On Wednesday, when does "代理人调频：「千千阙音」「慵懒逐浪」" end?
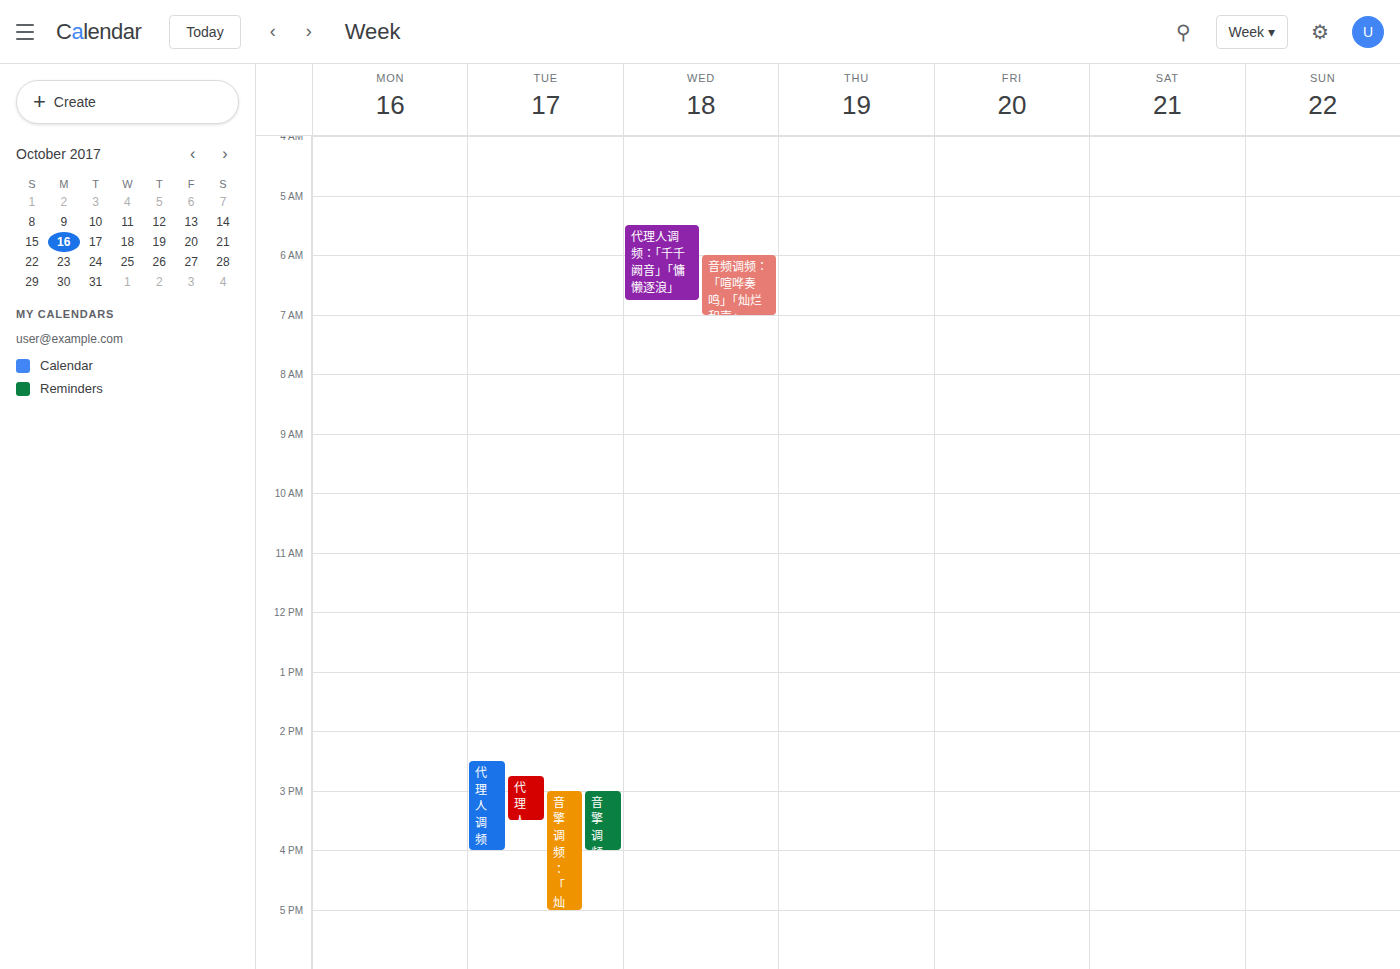
6:45 AM